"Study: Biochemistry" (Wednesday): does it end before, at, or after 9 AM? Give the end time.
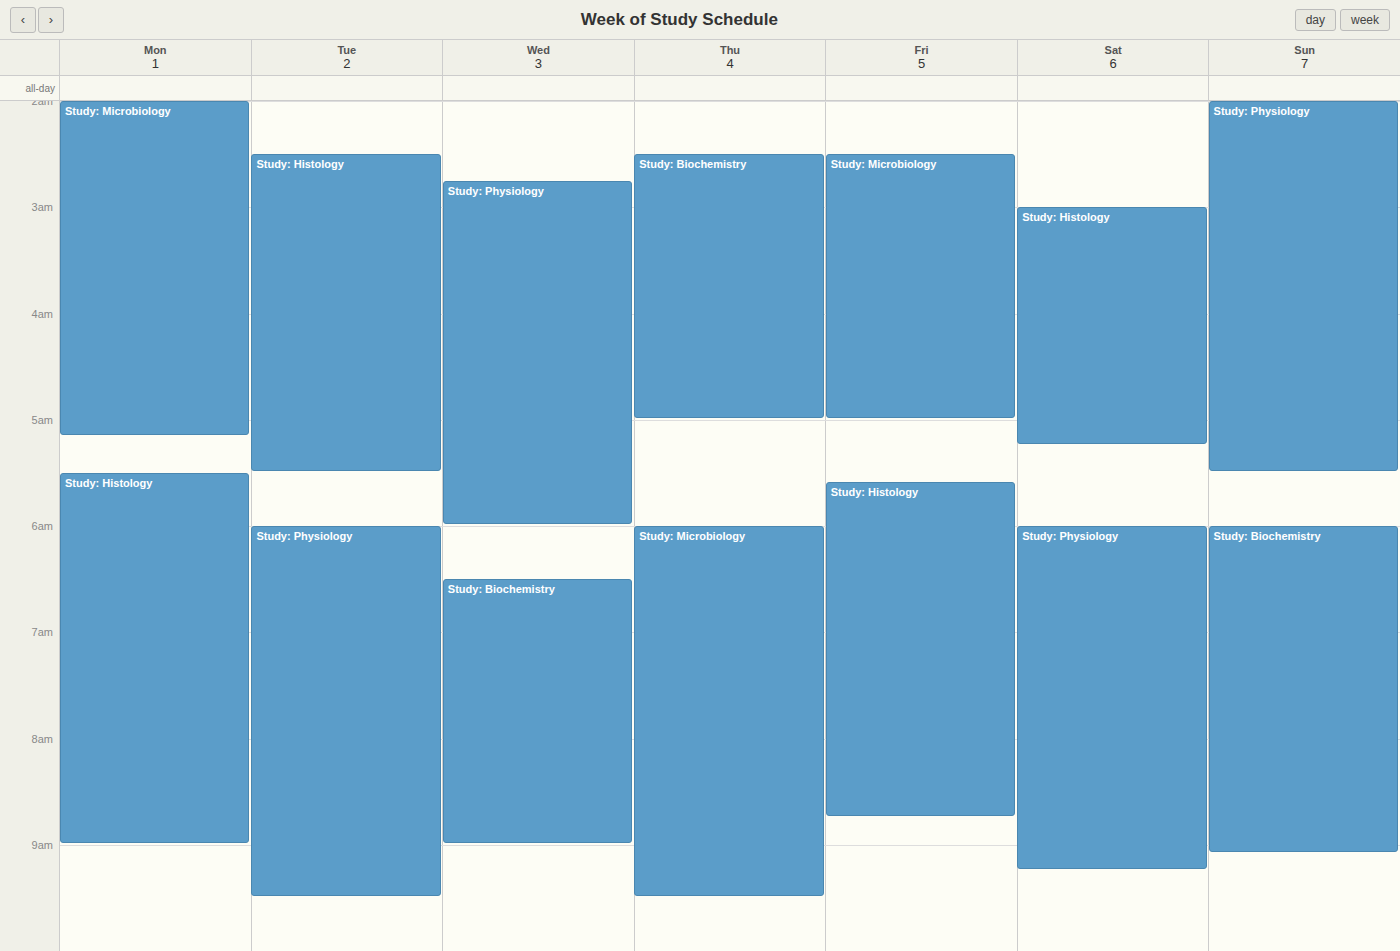
9:00 AM -- exactly at 9 AM, on the 9 AM line.